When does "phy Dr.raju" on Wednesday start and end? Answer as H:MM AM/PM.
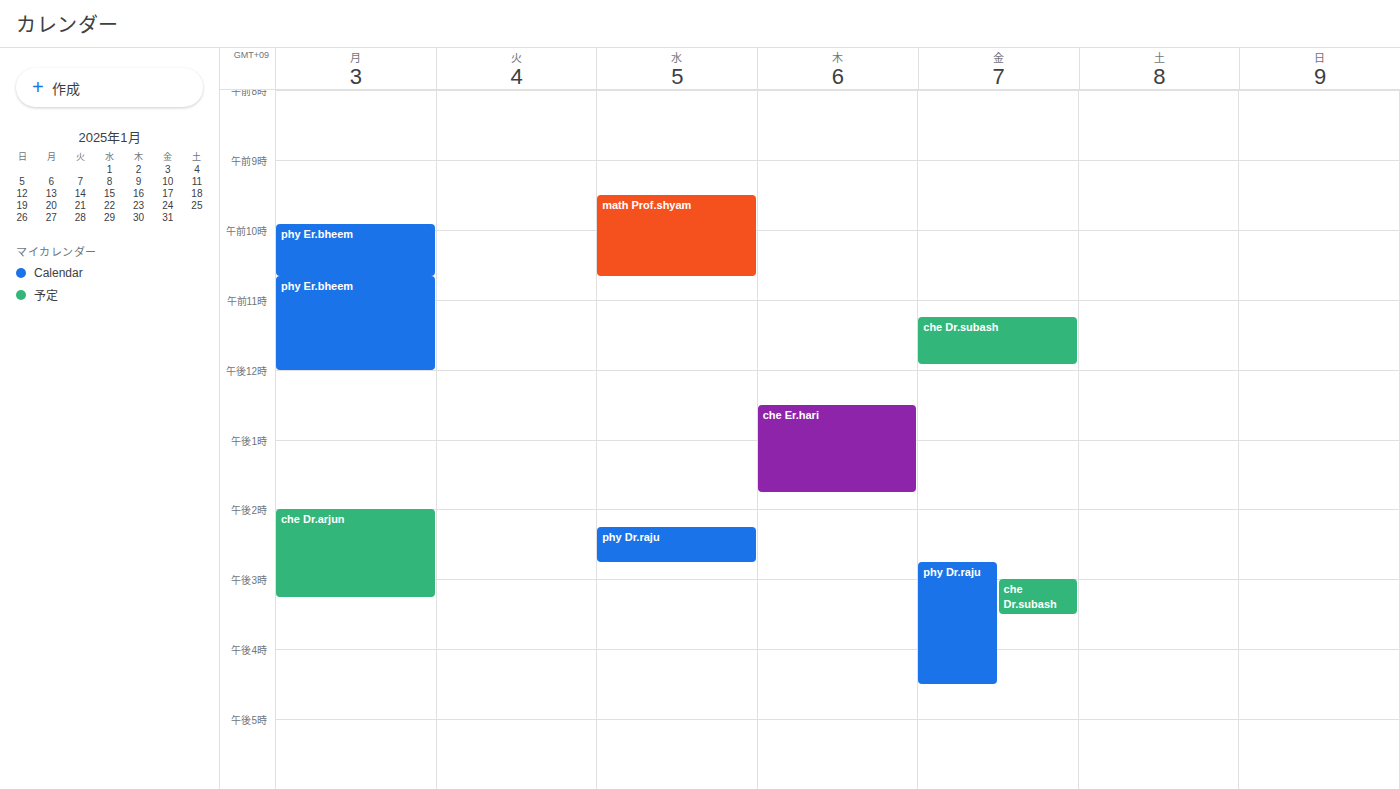
2:15 PM to 2:45 PM